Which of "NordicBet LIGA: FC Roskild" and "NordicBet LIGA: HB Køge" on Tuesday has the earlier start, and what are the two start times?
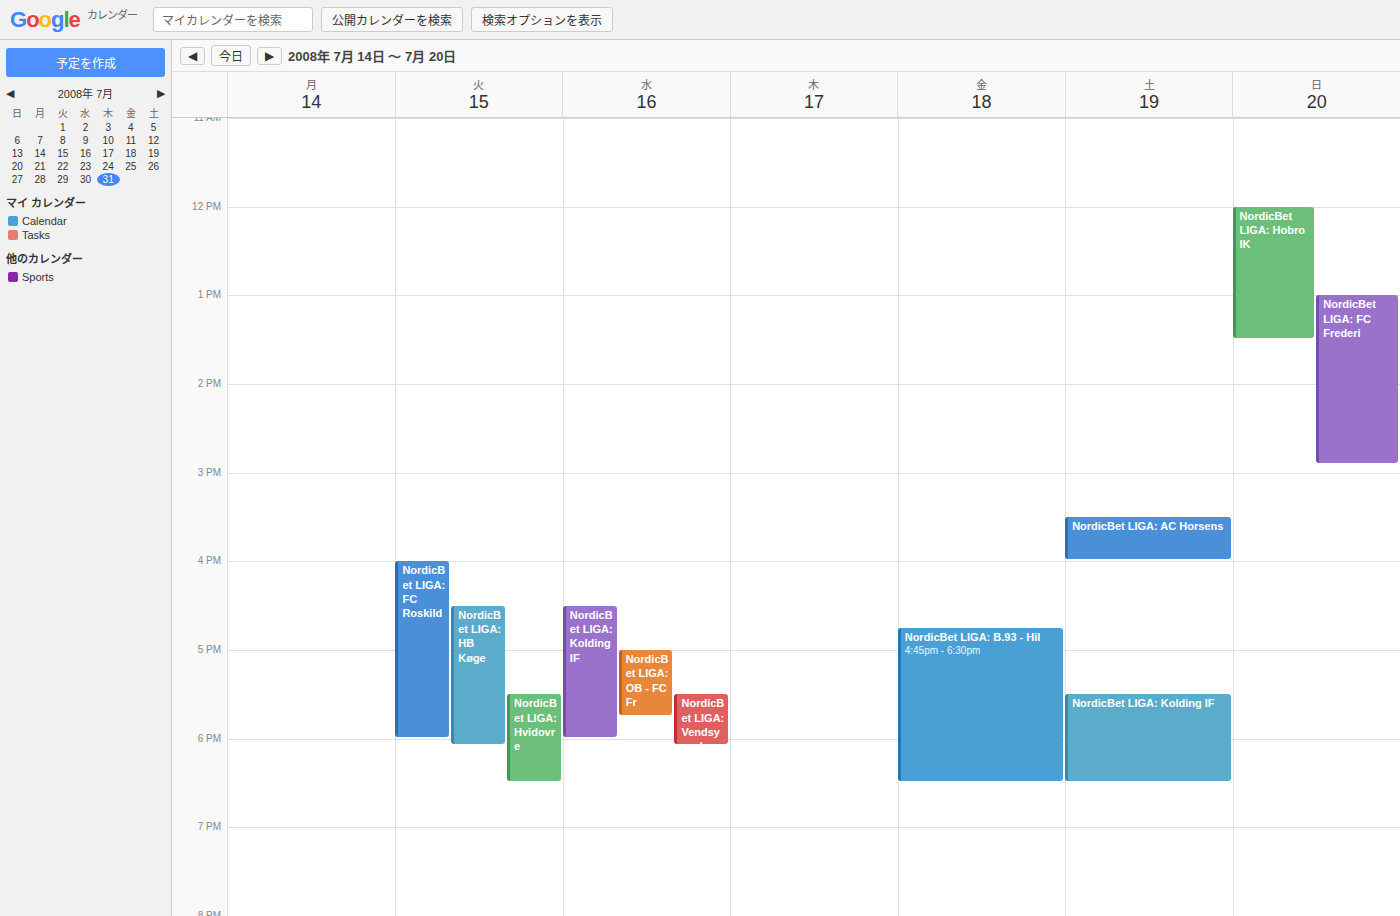
"NordicBet LIGA: FC Roskild" 4:00 PM; "NordicBet LIGA: HB Køge" 4:30 PM.